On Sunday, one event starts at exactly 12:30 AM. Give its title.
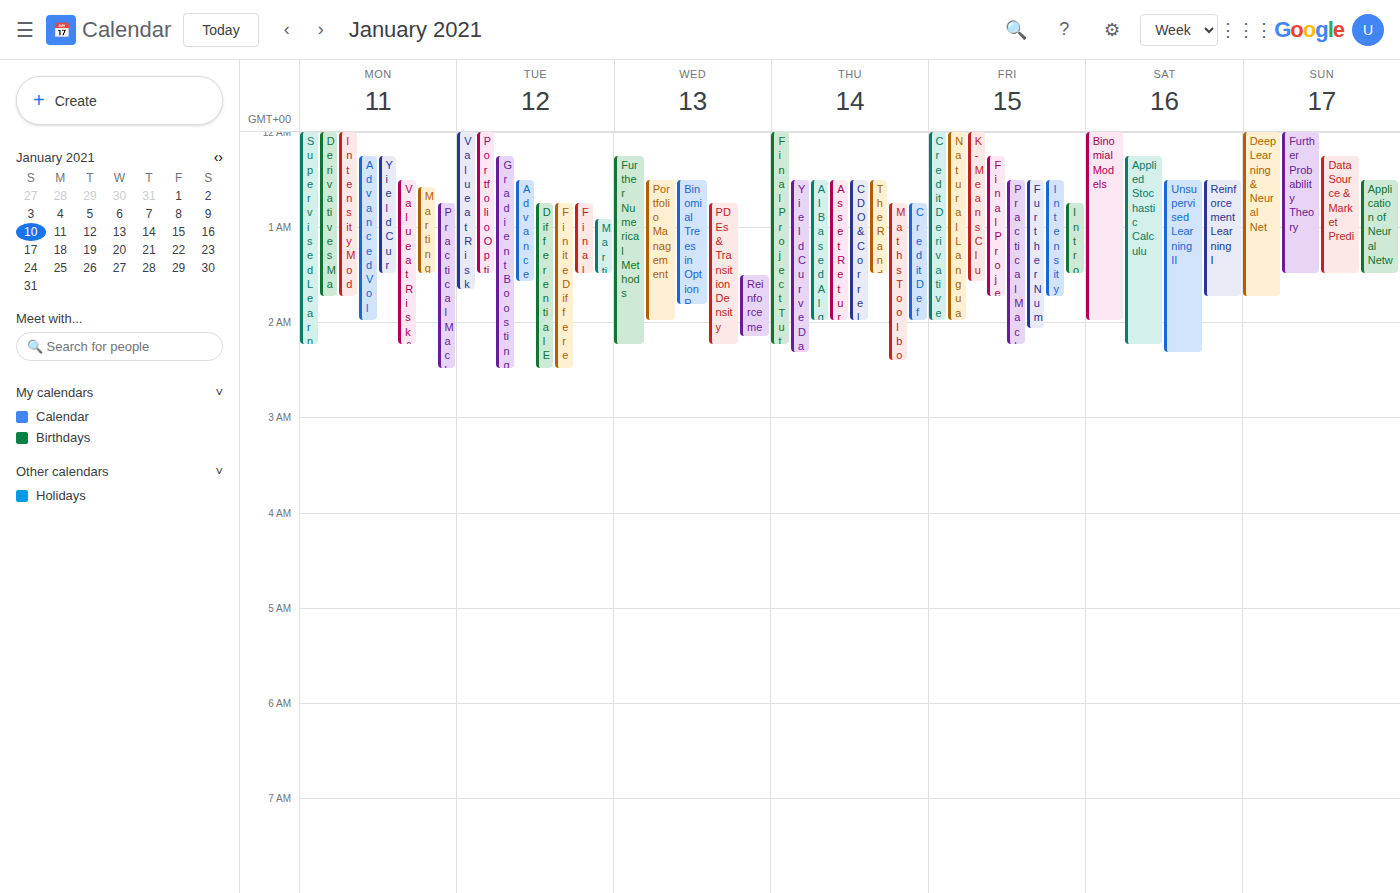
"Application of Neural Netw"